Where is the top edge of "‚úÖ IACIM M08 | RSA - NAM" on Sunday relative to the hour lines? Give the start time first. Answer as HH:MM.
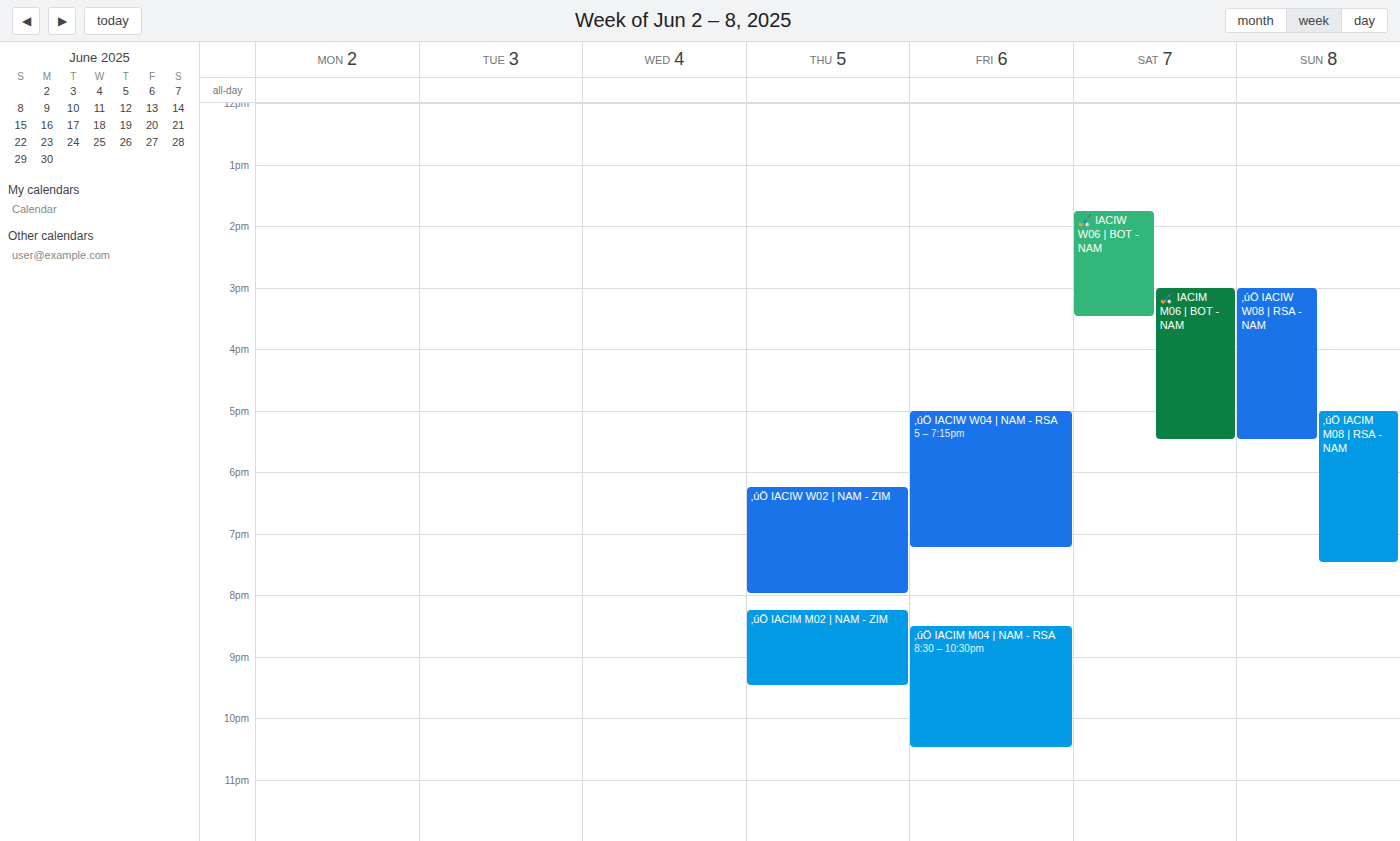
17:00 -- exactly on the 17:00 line.